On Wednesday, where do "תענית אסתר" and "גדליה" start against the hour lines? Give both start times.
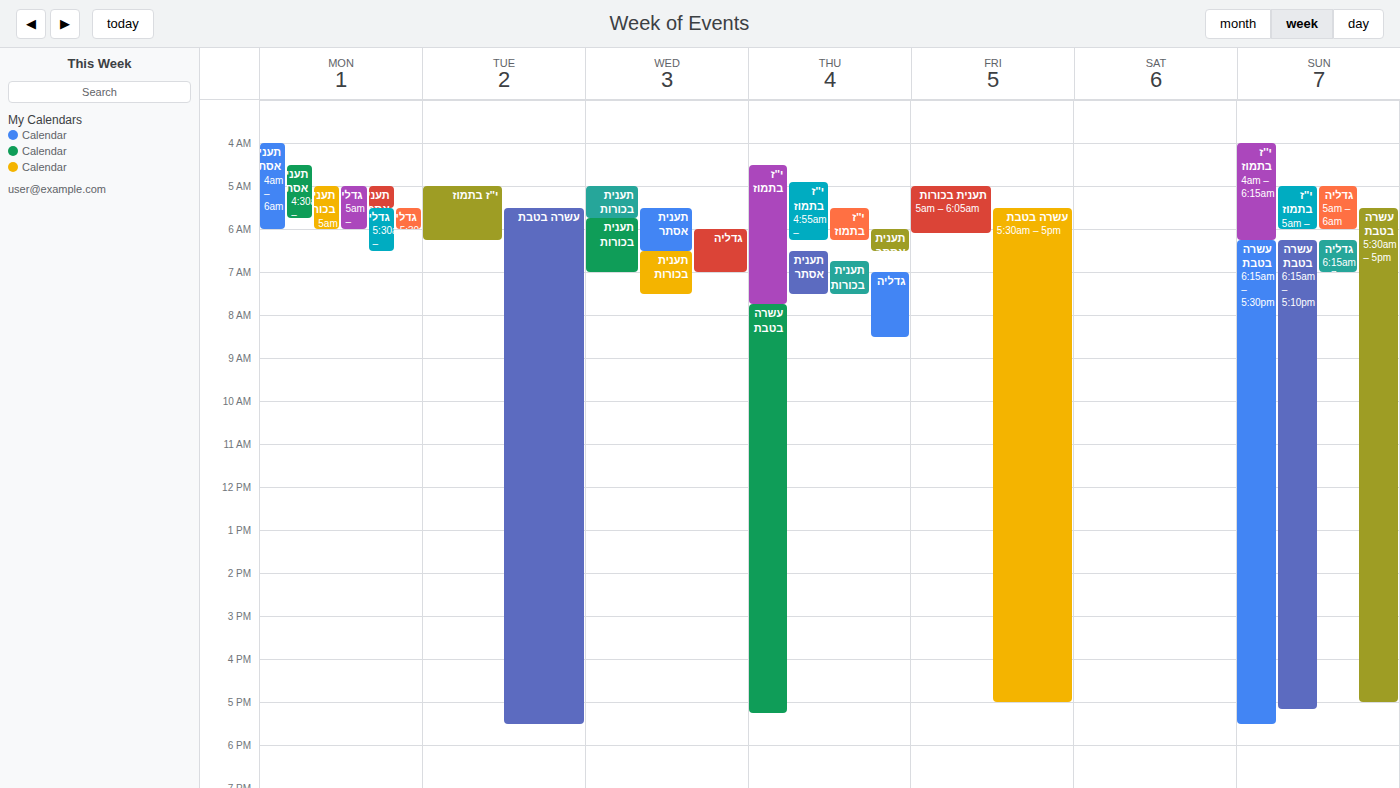
"תענית אסתר": 5:30 AM, halfway between the 5 AM and 6 AM lines. "גדליה": 6:00 AM, exactly on the 6 AM line.